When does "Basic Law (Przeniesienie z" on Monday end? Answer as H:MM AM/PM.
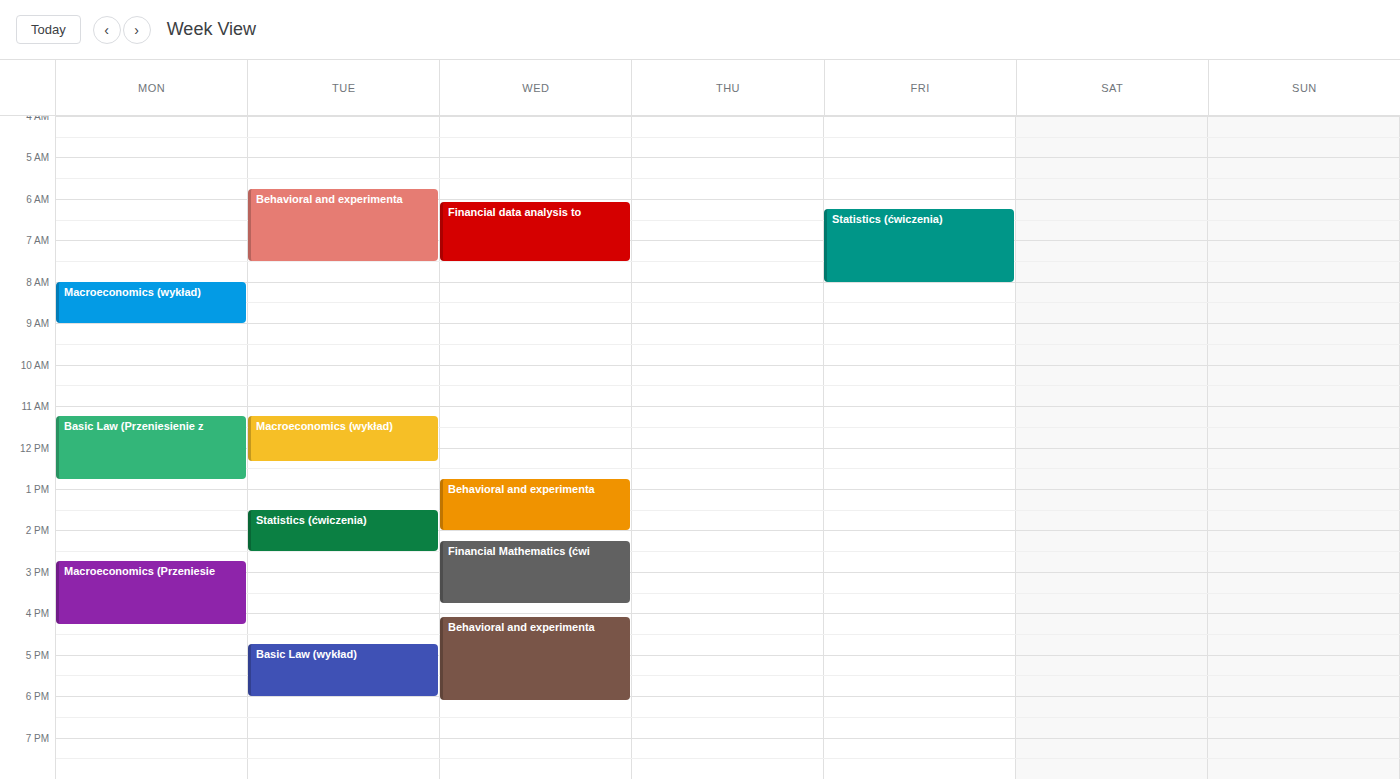
12:45 PM